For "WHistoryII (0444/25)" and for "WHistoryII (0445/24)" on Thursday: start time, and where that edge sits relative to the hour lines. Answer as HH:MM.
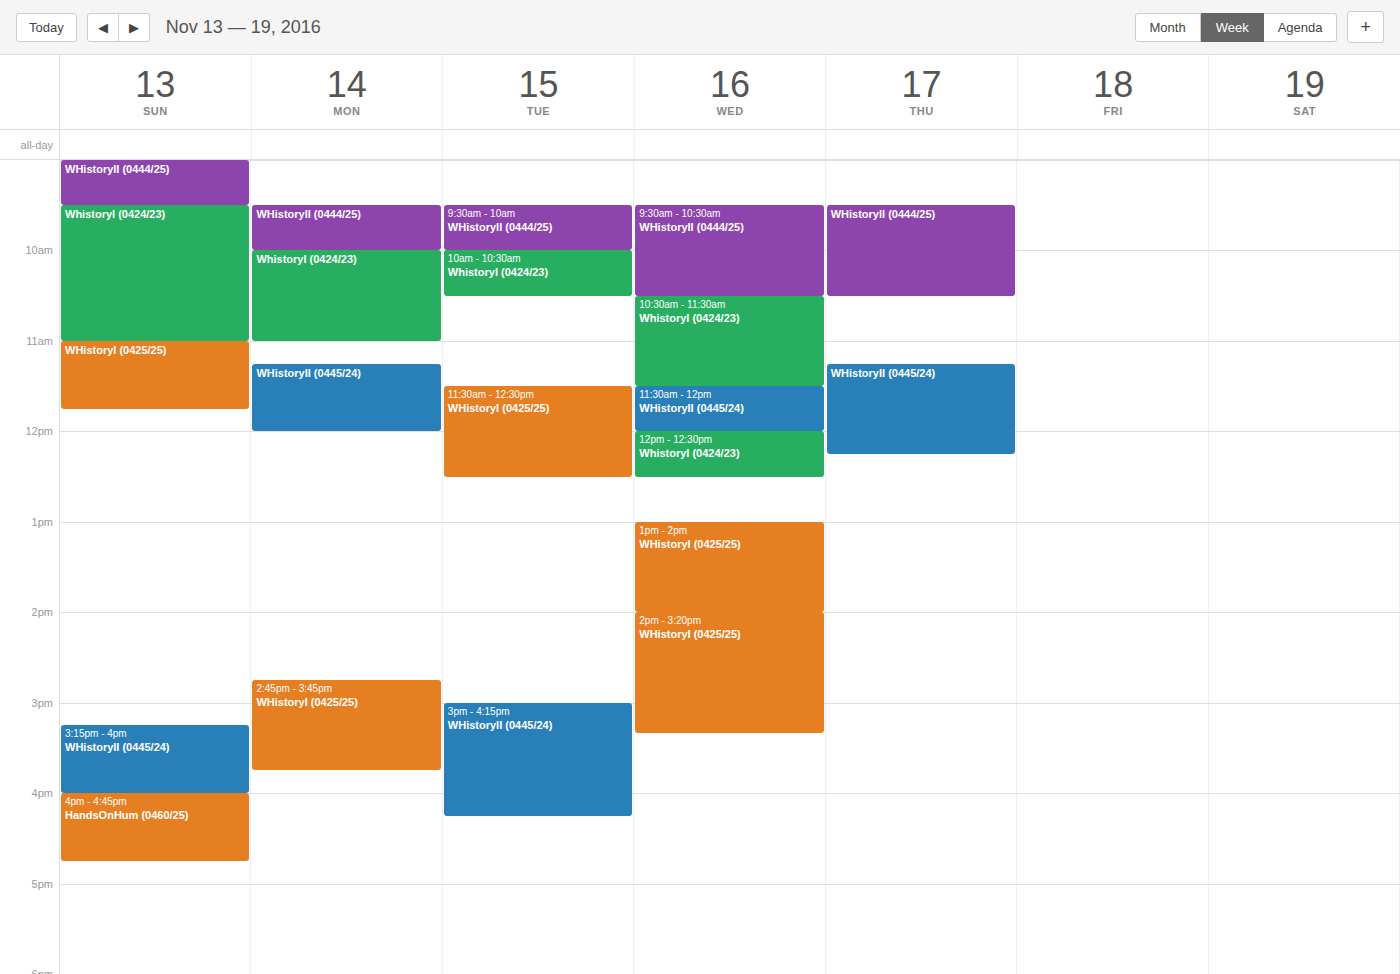
"WHistoryII (0444/25)": 09:30, halfway between the 09:00 and 10:00 lines. "WHistoryII (0445/24)": 11:15, neither: a quarter of the way from the 11:00 line to the 12:00 line.